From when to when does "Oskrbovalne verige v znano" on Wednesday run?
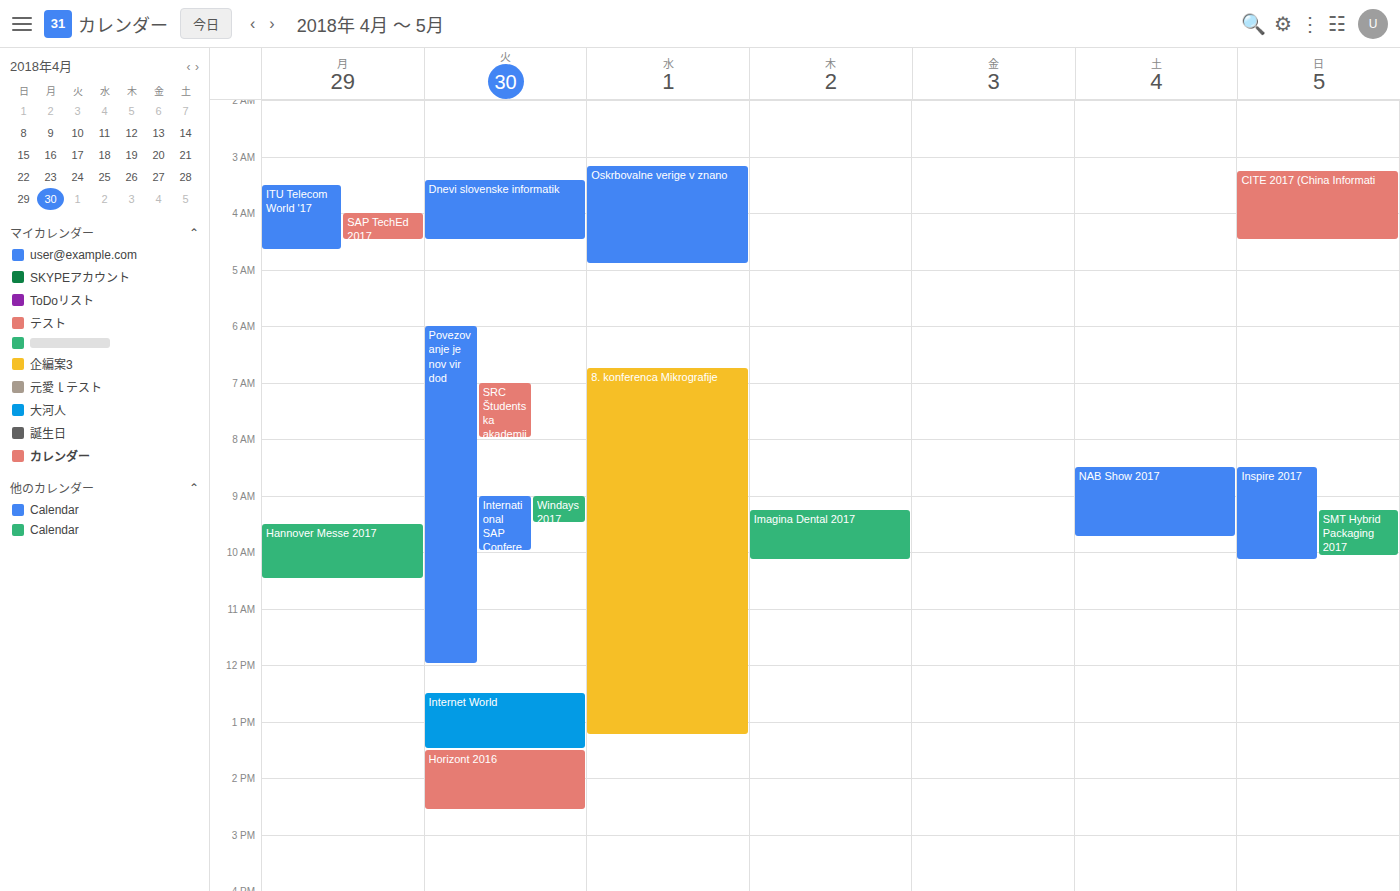
3:10 AM to 4:55 AM